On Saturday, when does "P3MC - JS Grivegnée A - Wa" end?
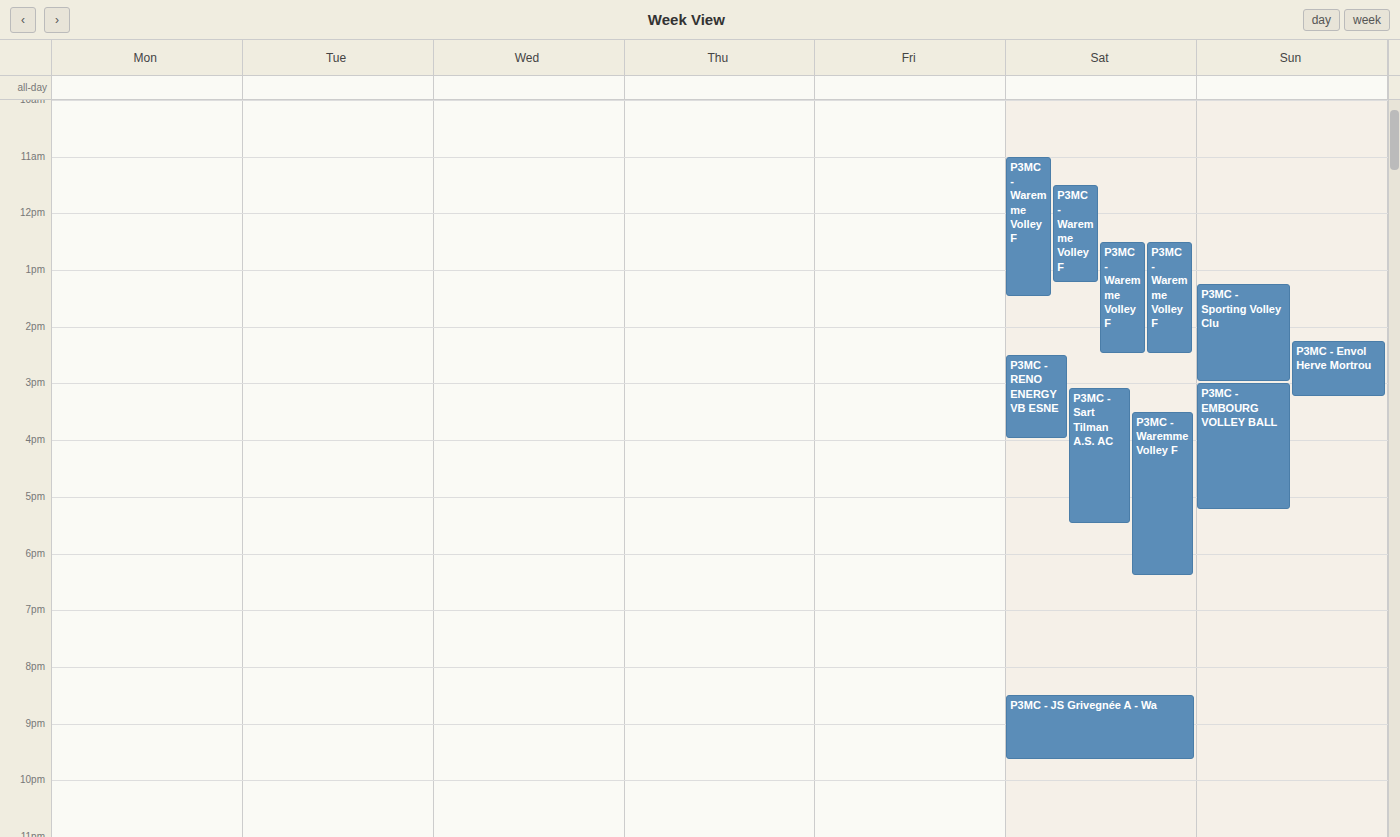
9:40 PM